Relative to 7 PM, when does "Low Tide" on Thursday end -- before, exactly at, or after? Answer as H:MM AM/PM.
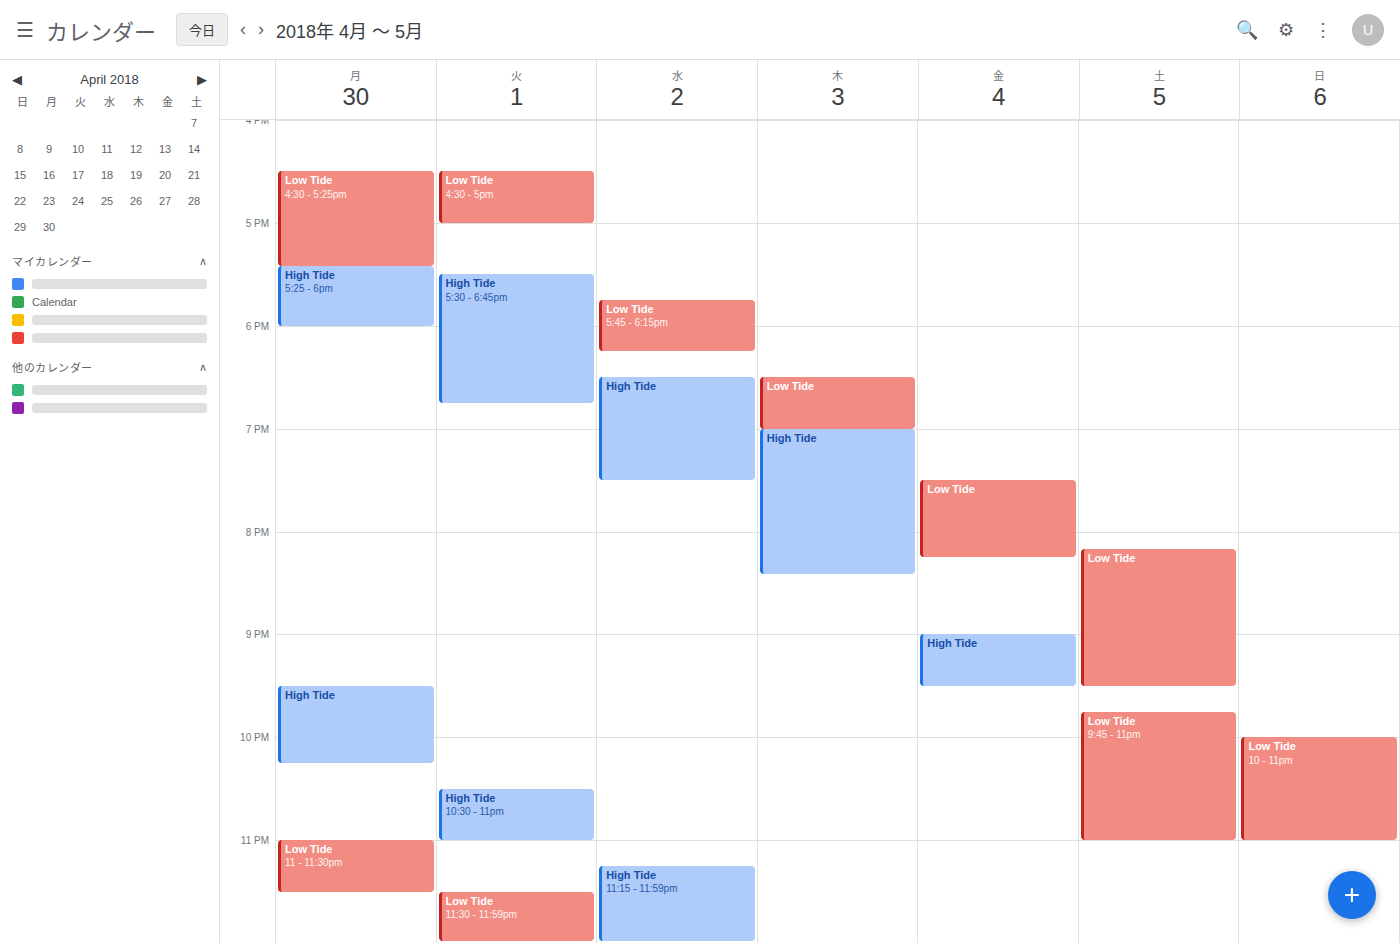
7:00 PM -- exactly at 7 PM, on the 7 PM line.